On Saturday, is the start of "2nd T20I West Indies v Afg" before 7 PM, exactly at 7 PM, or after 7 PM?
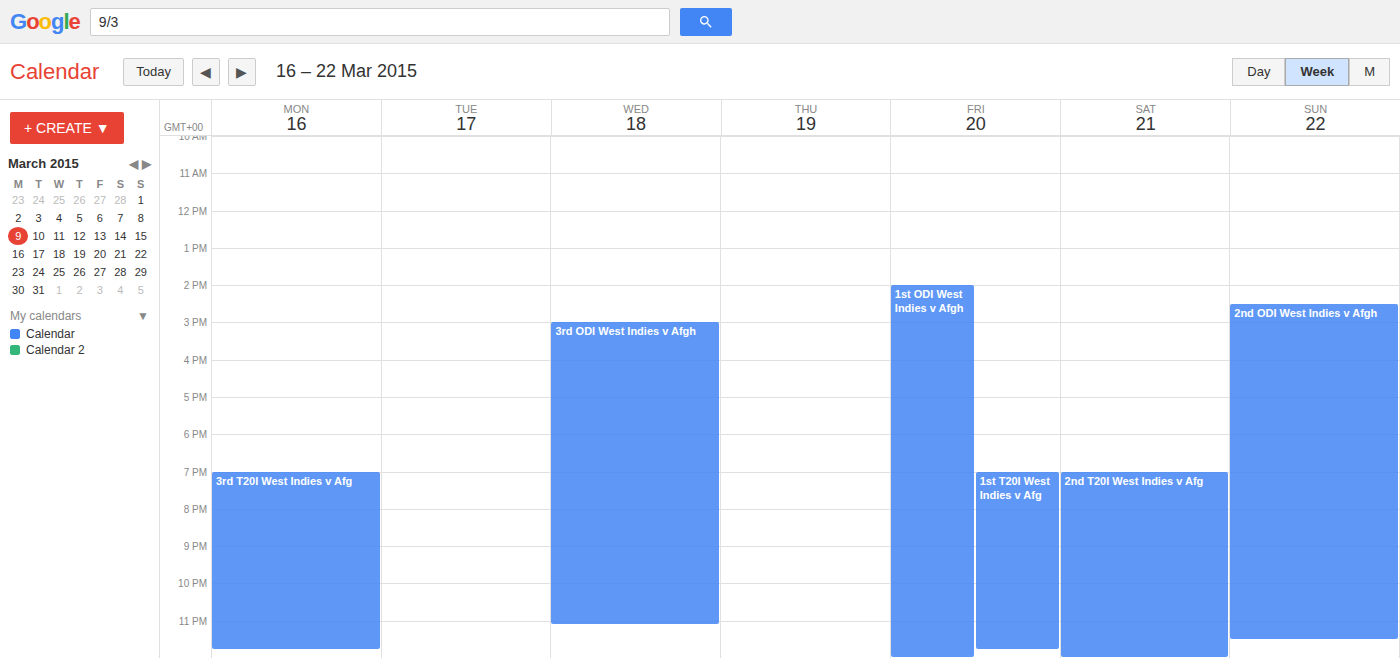
7:00 PM -- exactly at 7 PM, on the 7 PM line.